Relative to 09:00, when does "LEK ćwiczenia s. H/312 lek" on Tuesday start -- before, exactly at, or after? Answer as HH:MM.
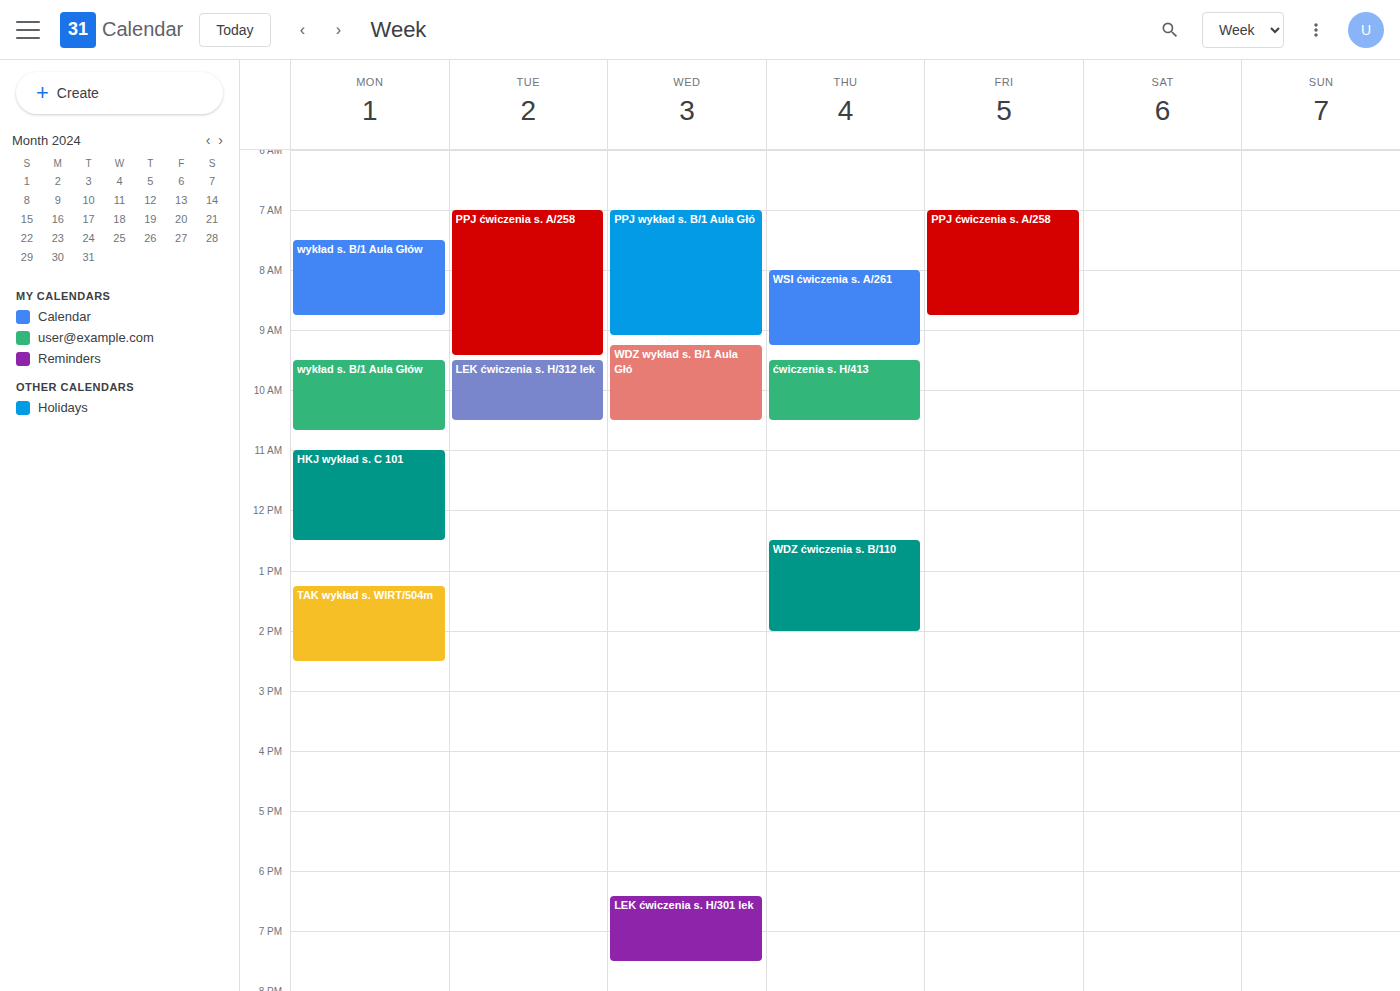
09:30 -- after 09:00, 30 minutes below the 09:00 line.